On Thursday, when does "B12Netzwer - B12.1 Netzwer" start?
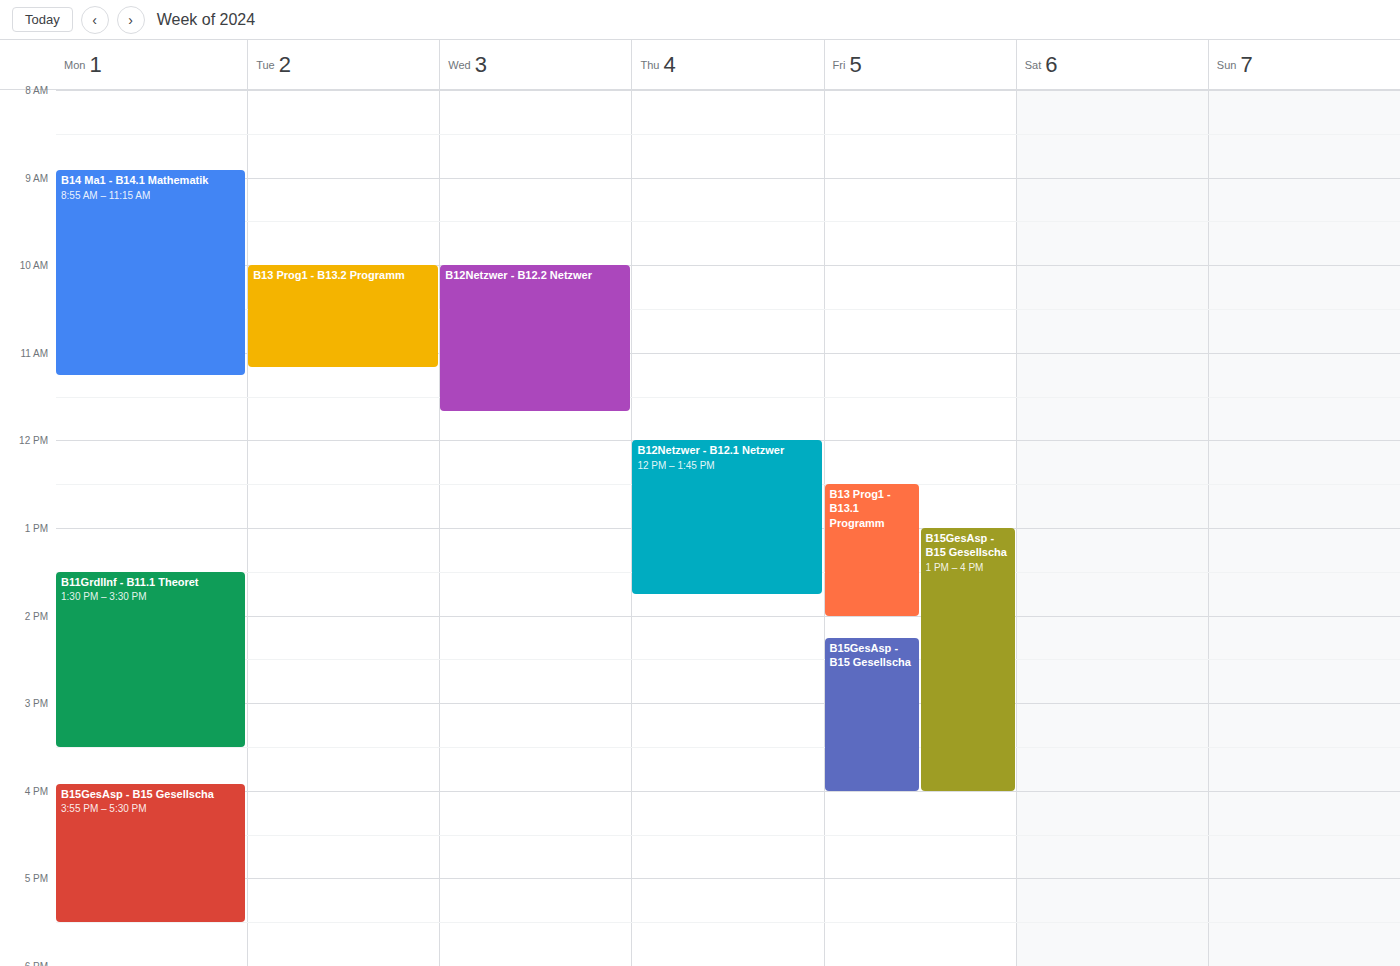
12:00 PM